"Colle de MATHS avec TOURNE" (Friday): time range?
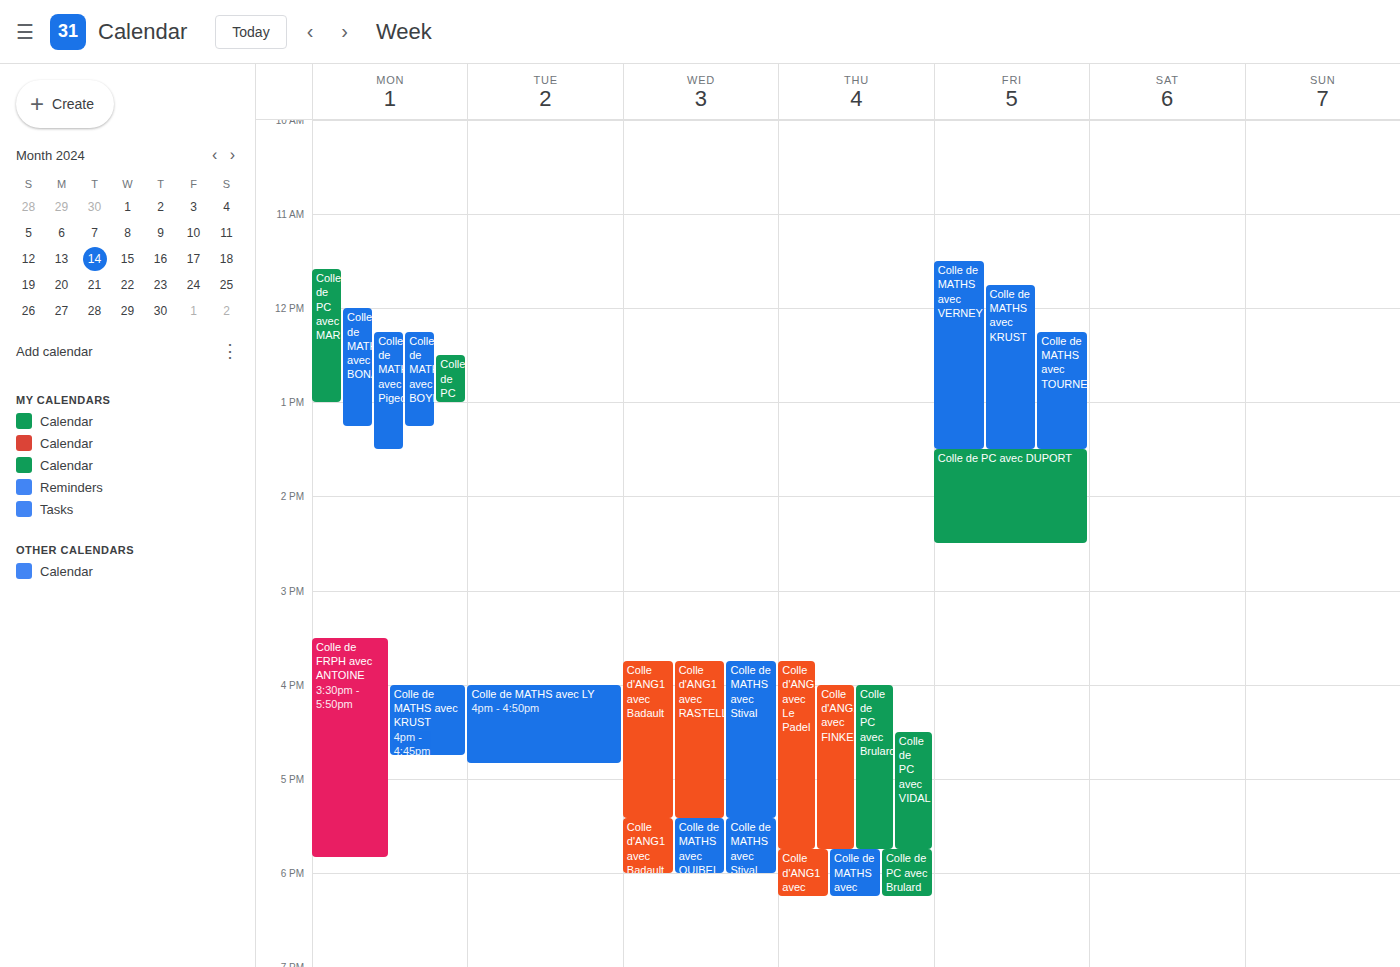
12:15 PM to 1:30 PM